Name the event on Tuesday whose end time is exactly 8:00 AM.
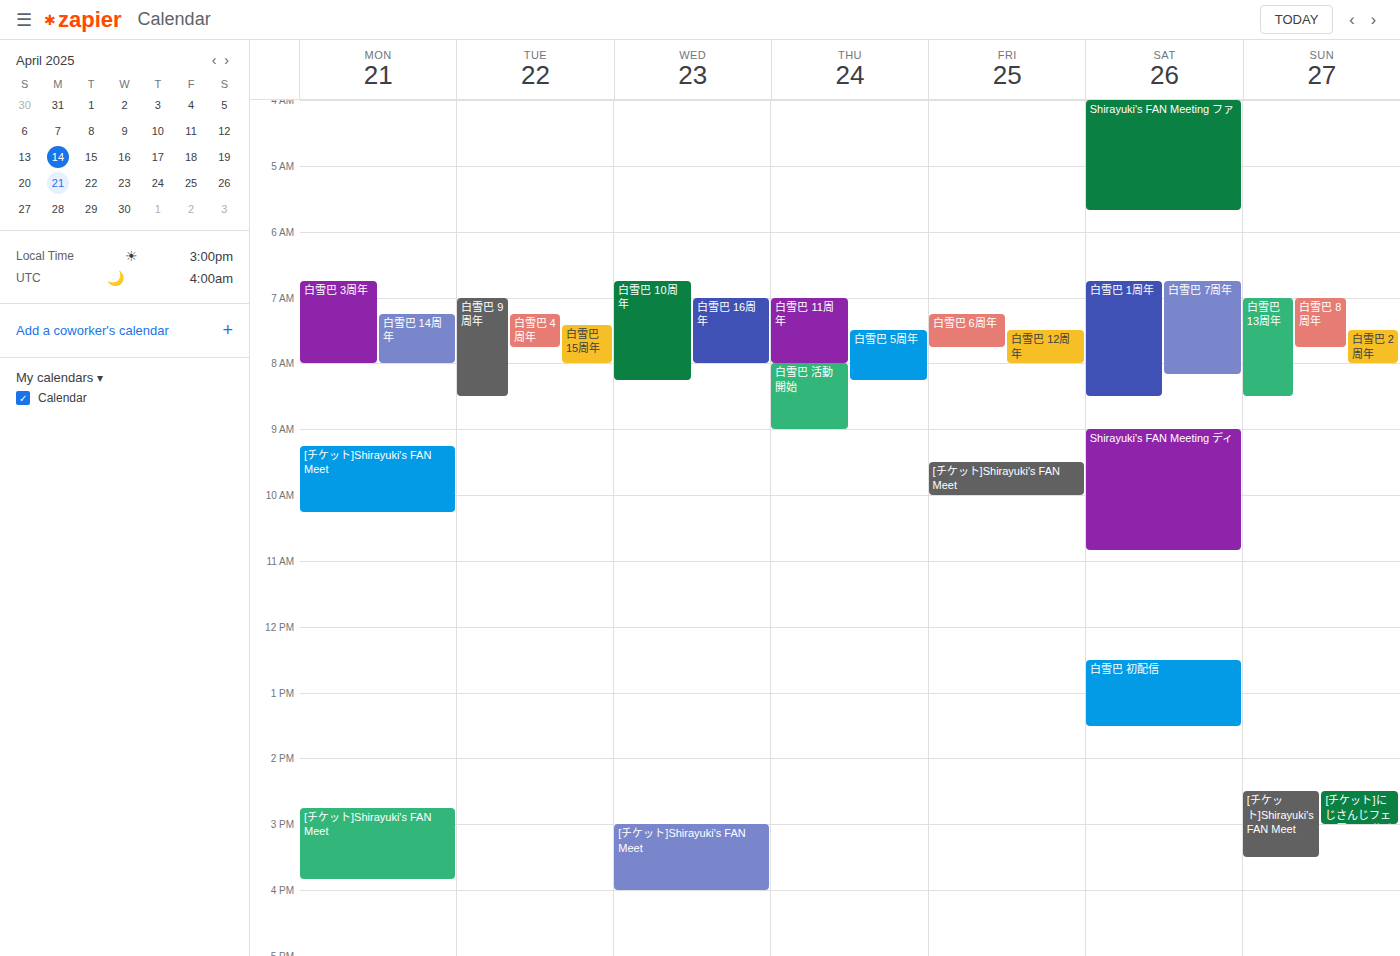
"白雪巴 15周年"